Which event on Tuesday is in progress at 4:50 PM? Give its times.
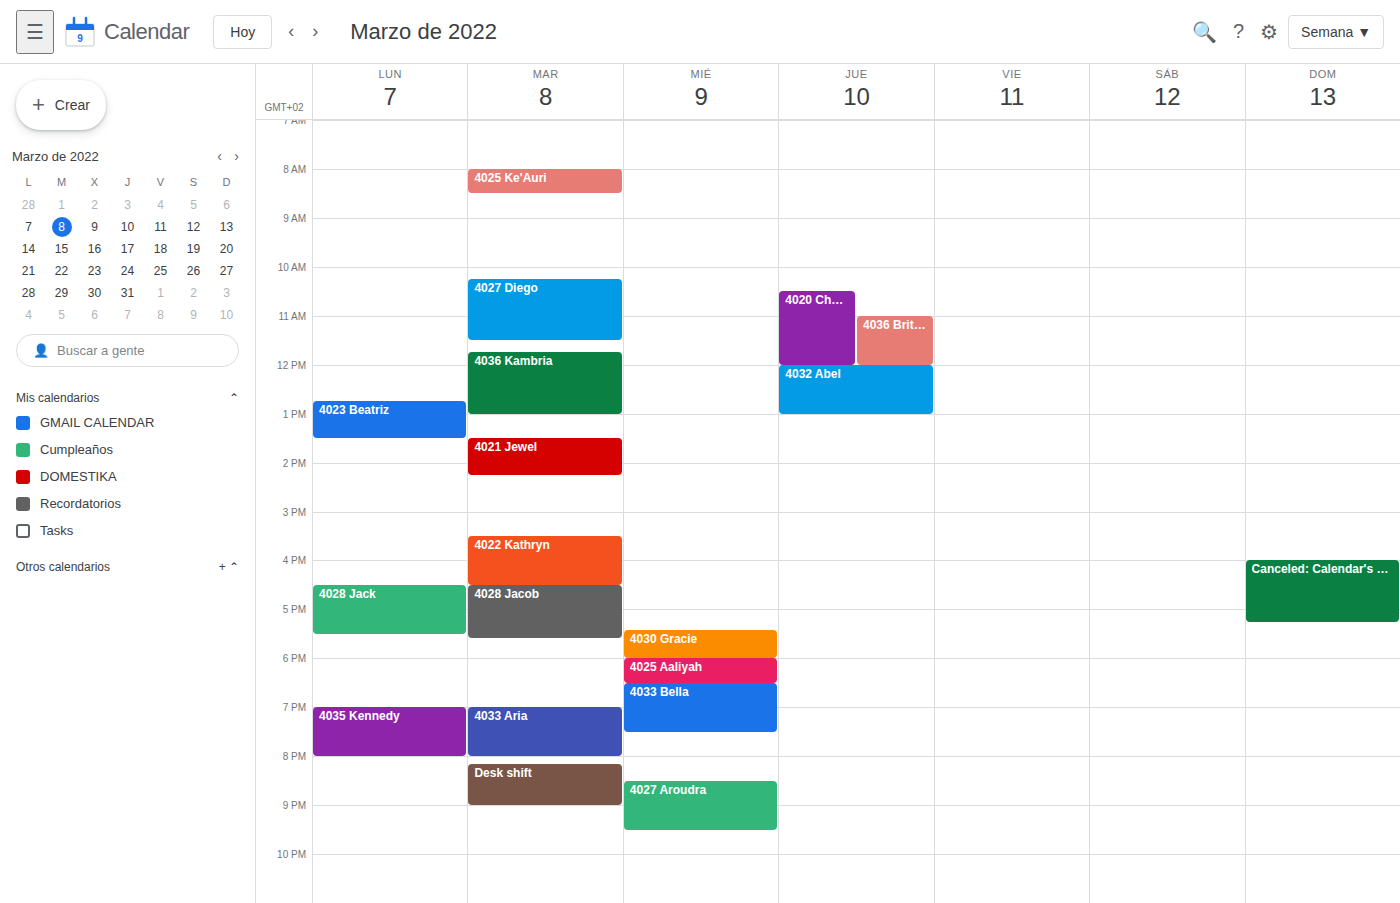
"4028 Jacob", 4:30 PM to 5:35 PM